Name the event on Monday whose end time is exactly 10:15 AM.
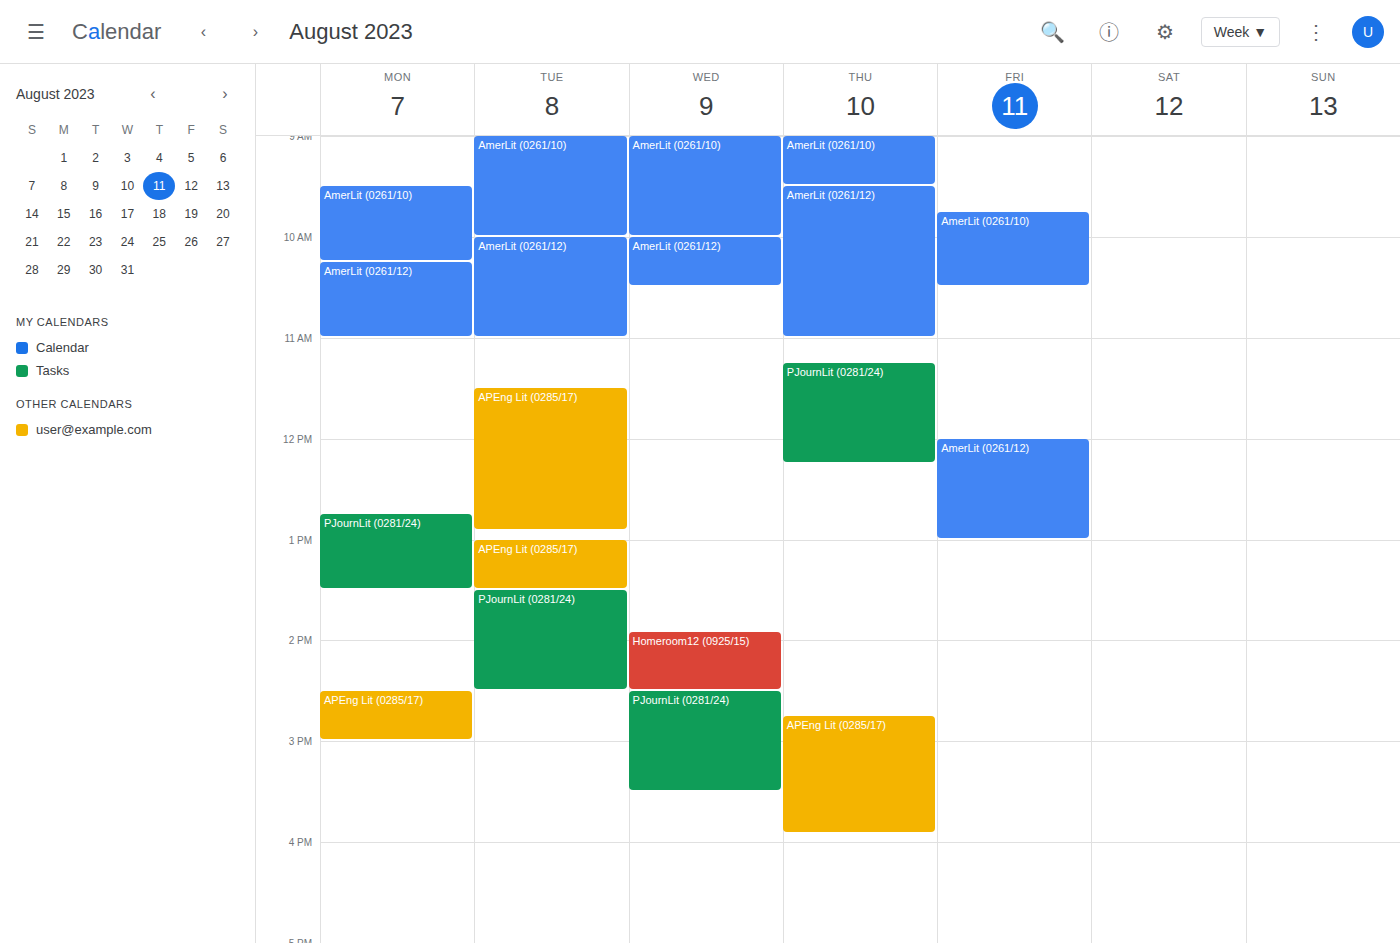
"AmerLit (0261/10)"